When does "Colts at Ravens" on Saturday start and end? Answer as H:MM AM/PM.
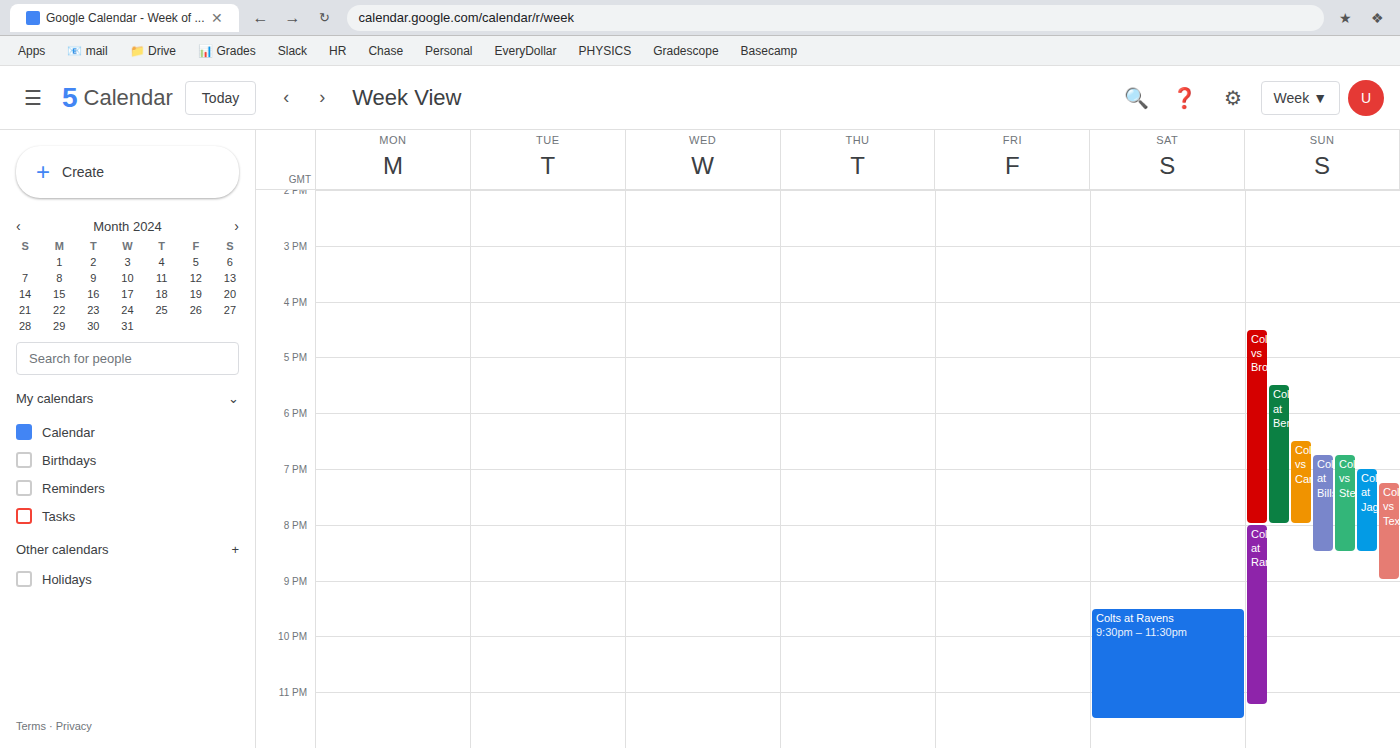
9:30 PM to 11:30 PM